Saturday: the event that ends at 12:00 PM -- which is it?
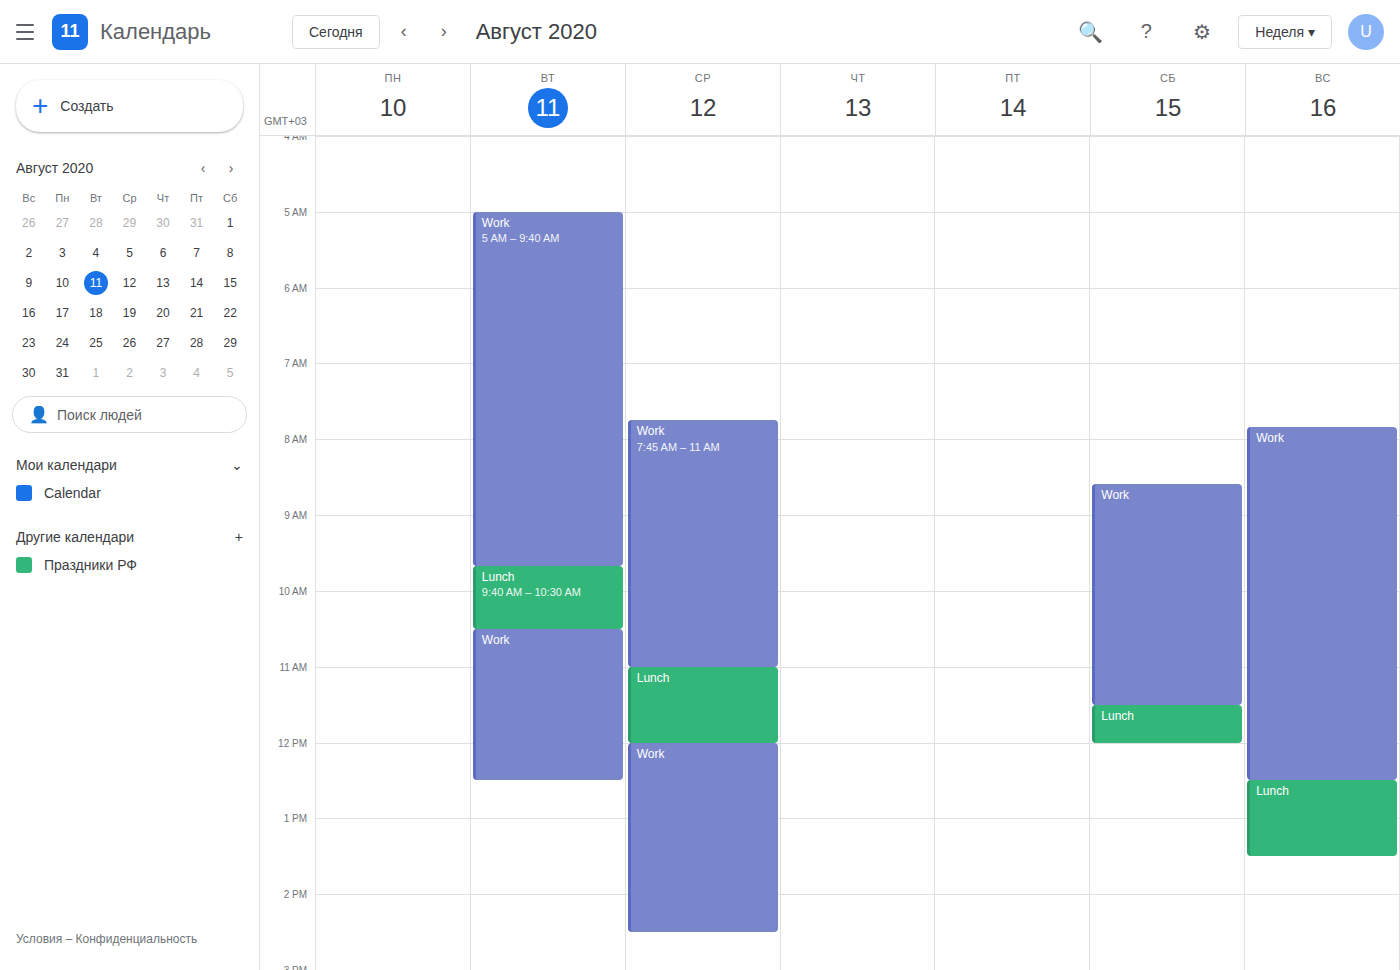
"Lunch"